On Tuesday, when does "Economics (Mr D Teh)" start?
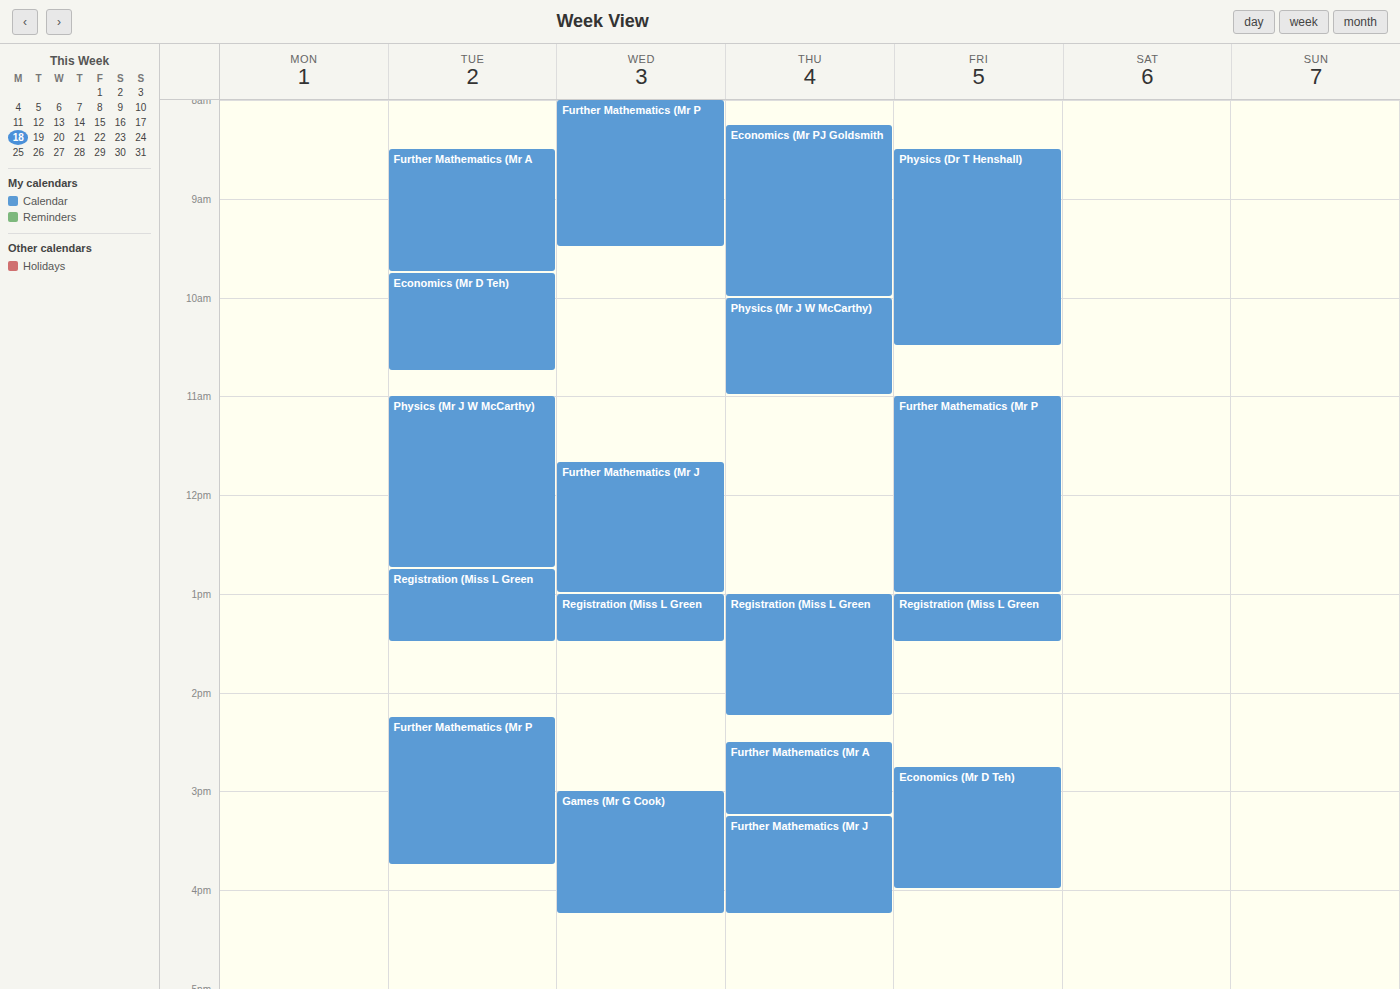
09:45